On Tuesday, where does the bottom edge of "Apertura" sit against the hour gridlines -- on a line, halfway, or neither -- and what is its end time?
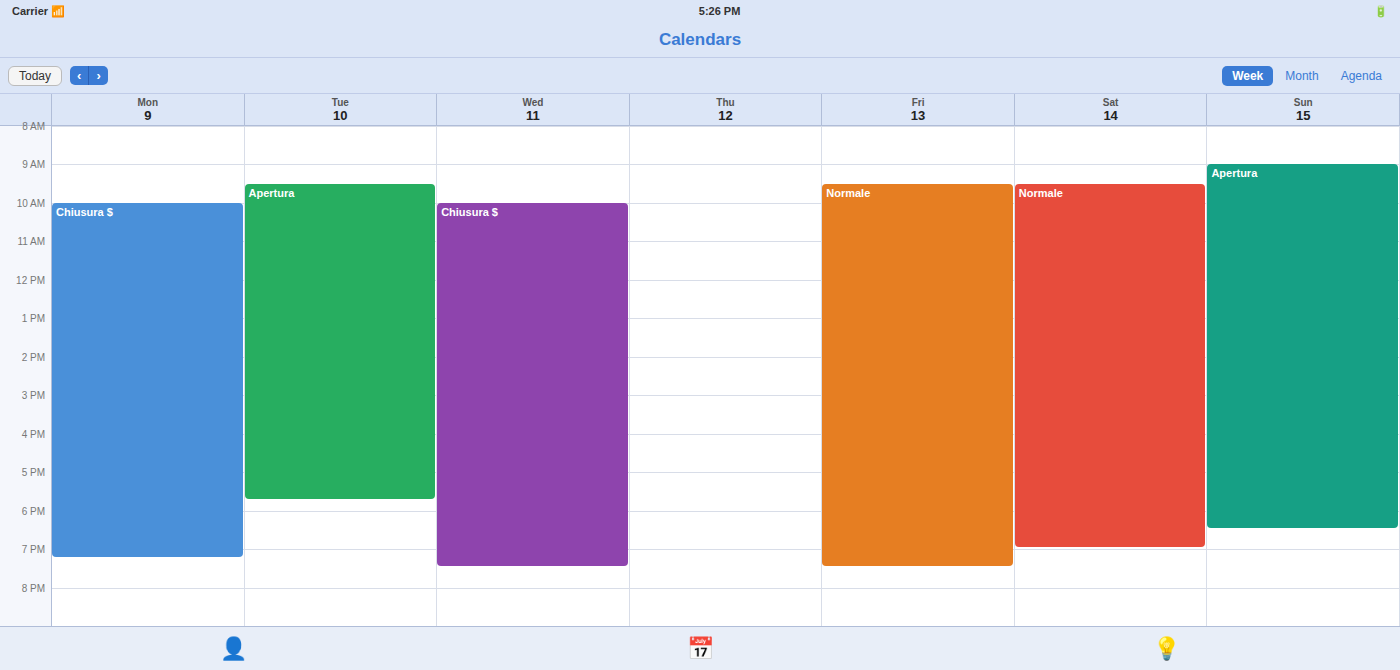
17:45 -- neither: three quarters of the way from the 17:00 line to the 18:00 line.